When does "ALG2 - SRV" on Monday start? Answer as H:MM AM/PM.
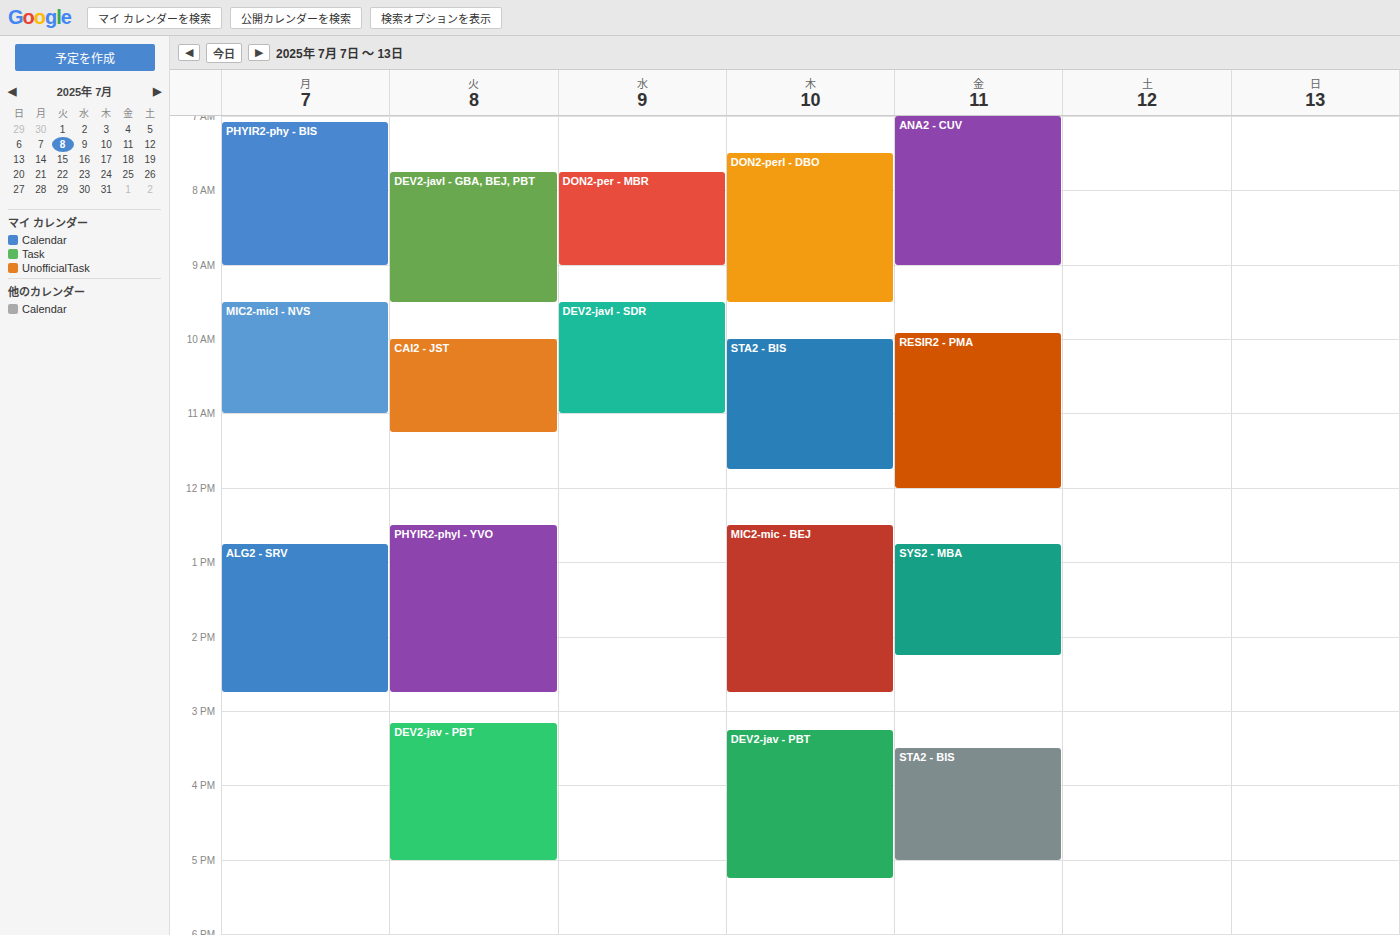
12:45 PM